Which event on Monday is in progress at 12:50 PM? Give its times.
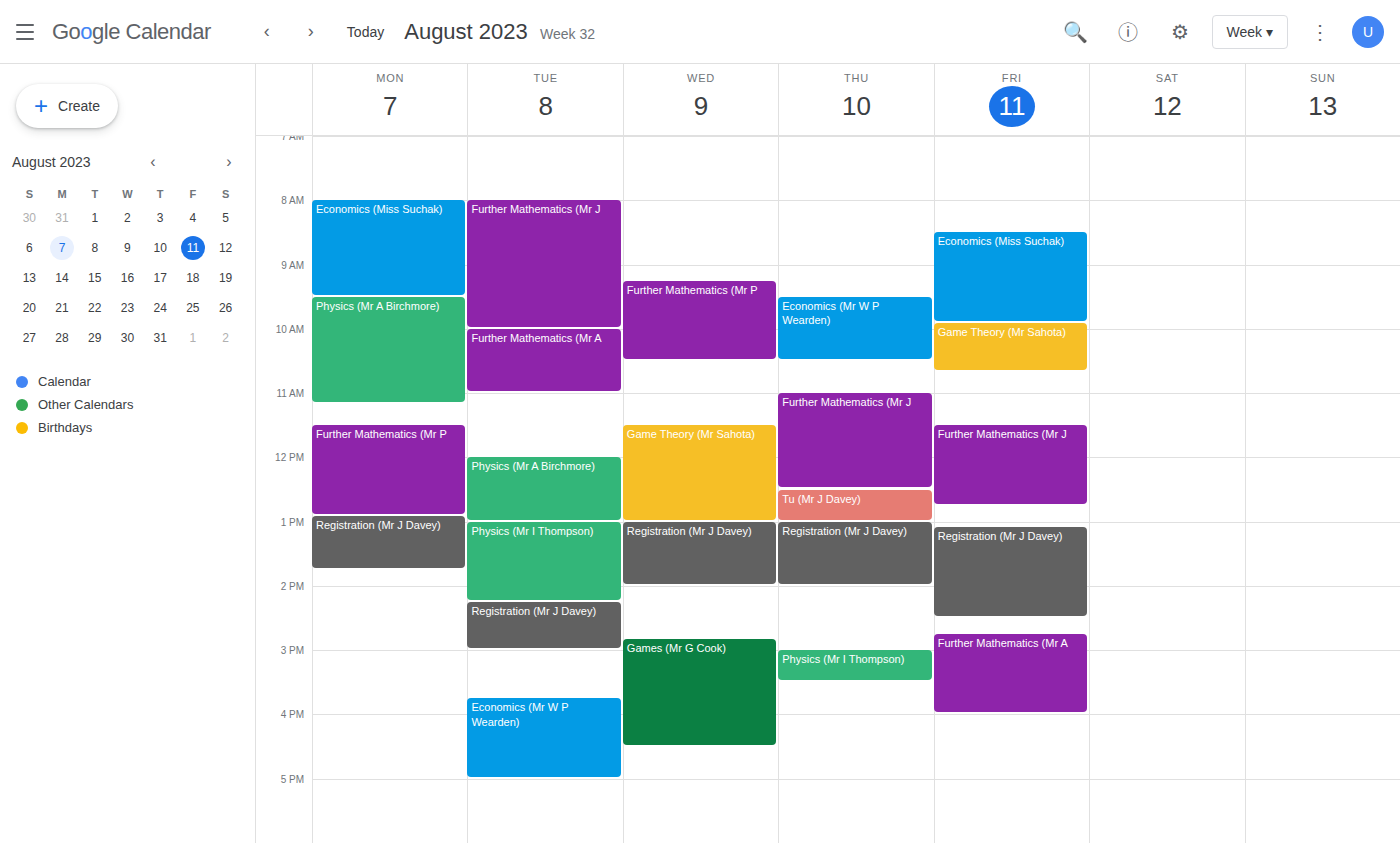
"Further Mathematics (Mr P", 11:30 AM to 12:55 PM